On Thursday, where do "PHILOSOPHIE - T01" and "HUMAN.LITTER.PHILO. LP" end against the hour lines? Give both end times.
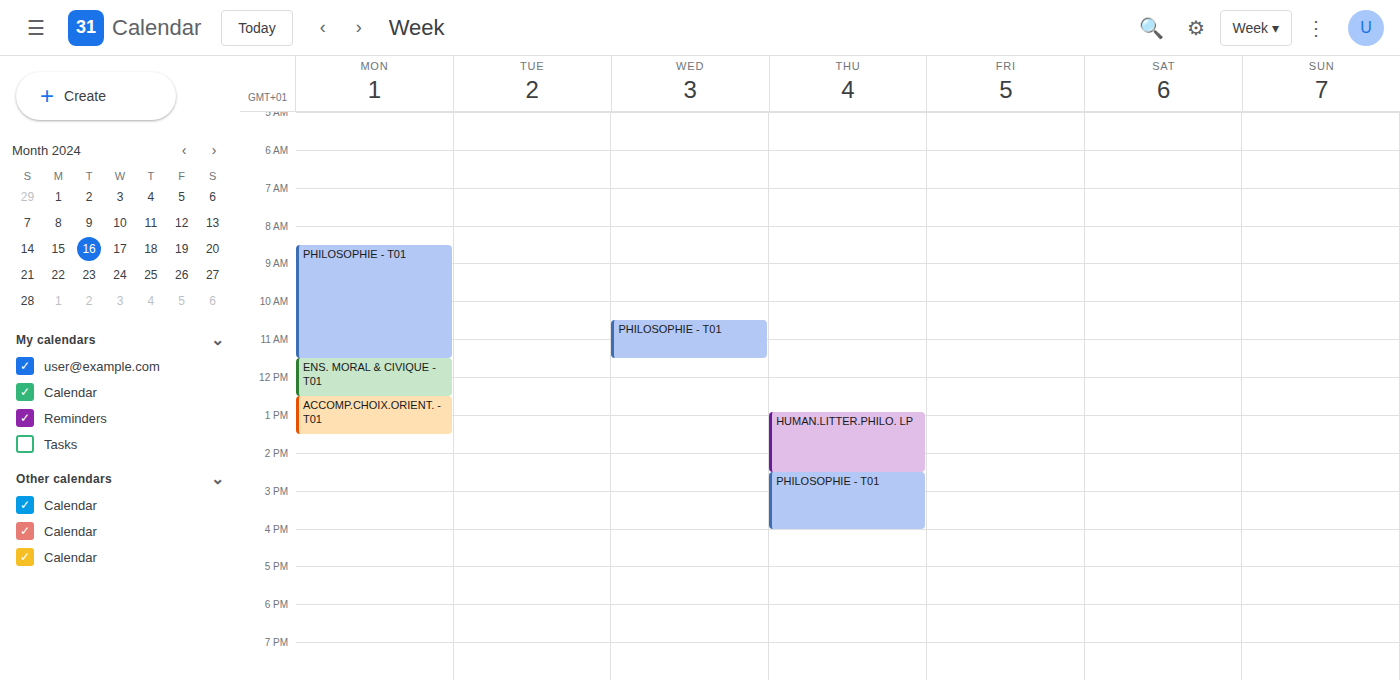
"PHILOSOPHIE - T01": 4:00 PM, exactly on the 4 PM line. "HUMAN.LITTER.PHILO. LP": 2:30 PM, halfway between the 2 PM and 3 PM lines.